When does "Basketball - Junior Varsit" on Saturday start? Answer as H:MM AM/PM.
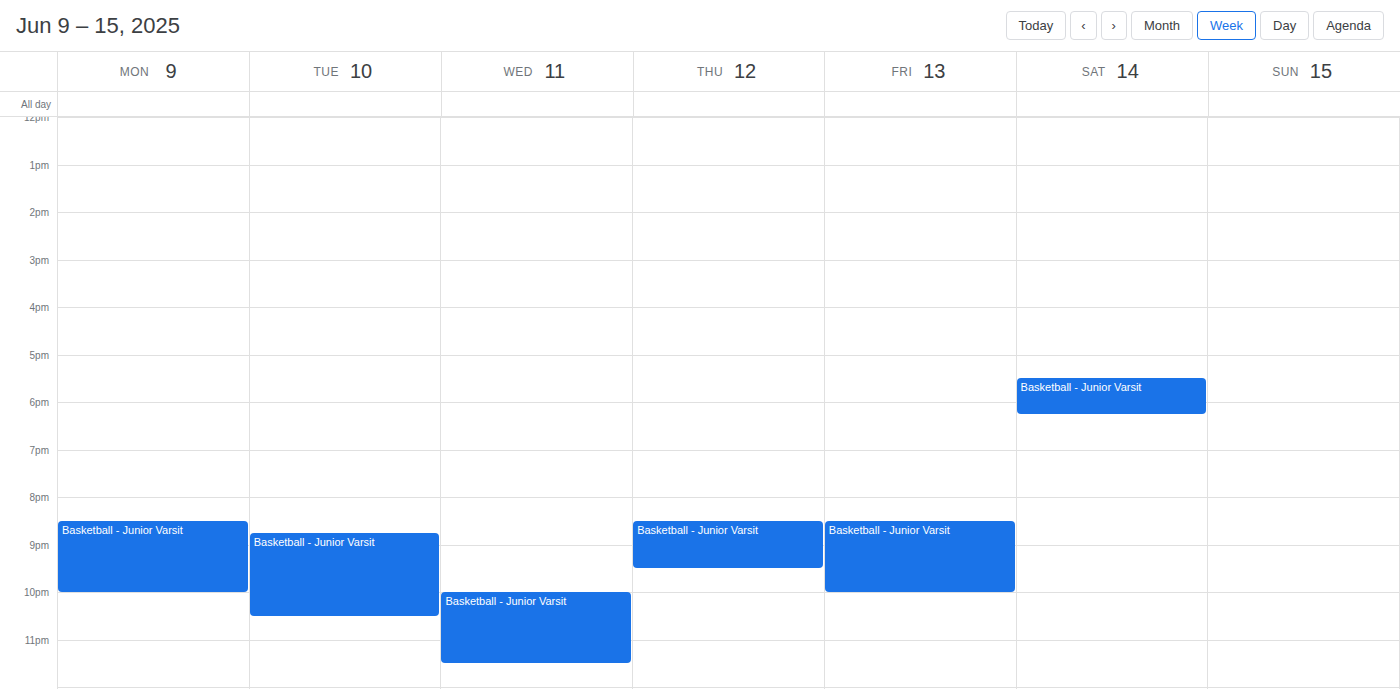
5:30 PM